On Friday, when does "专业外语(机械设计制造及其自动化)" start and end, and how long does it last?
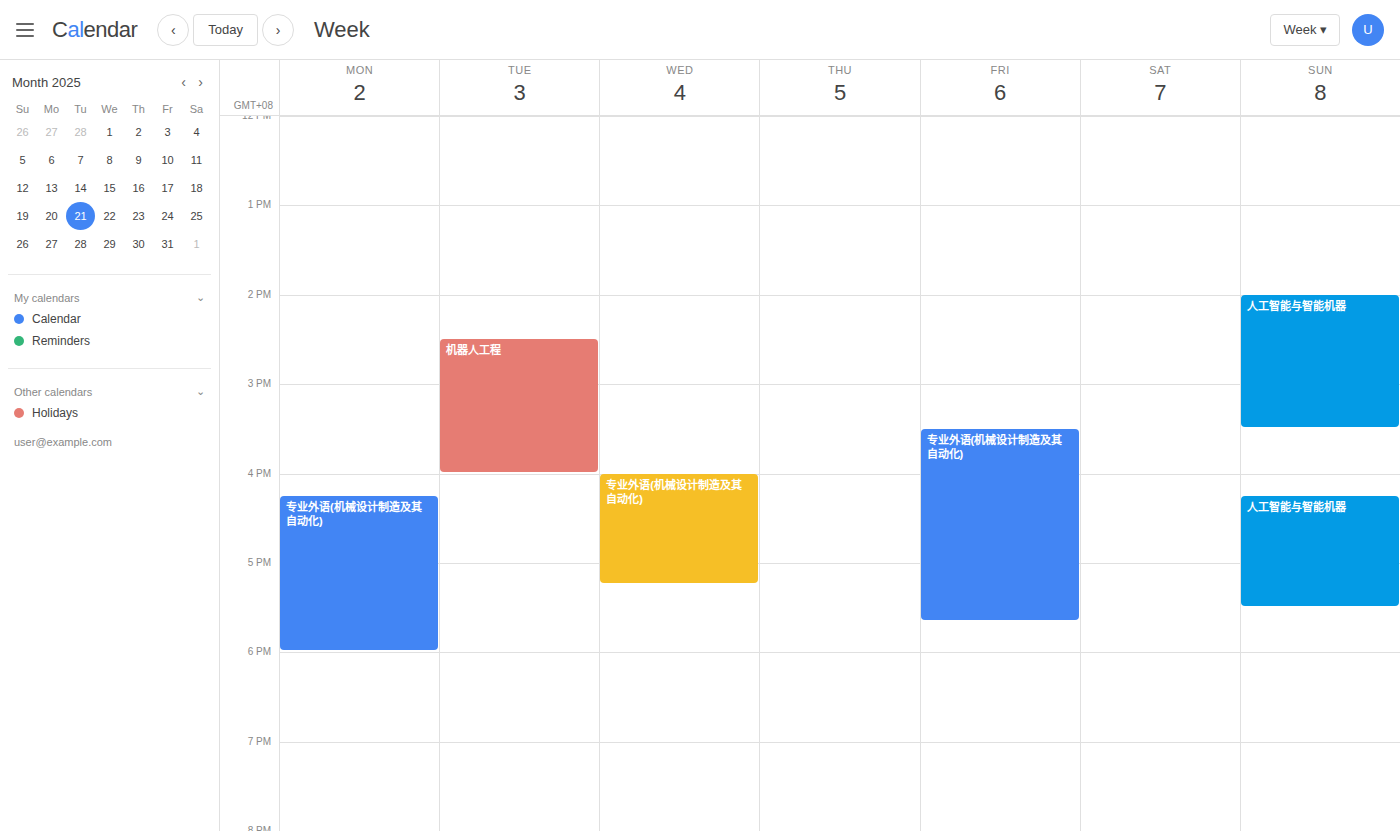
3:30 PM to 5:40 PM, 2 hours 10 minutes